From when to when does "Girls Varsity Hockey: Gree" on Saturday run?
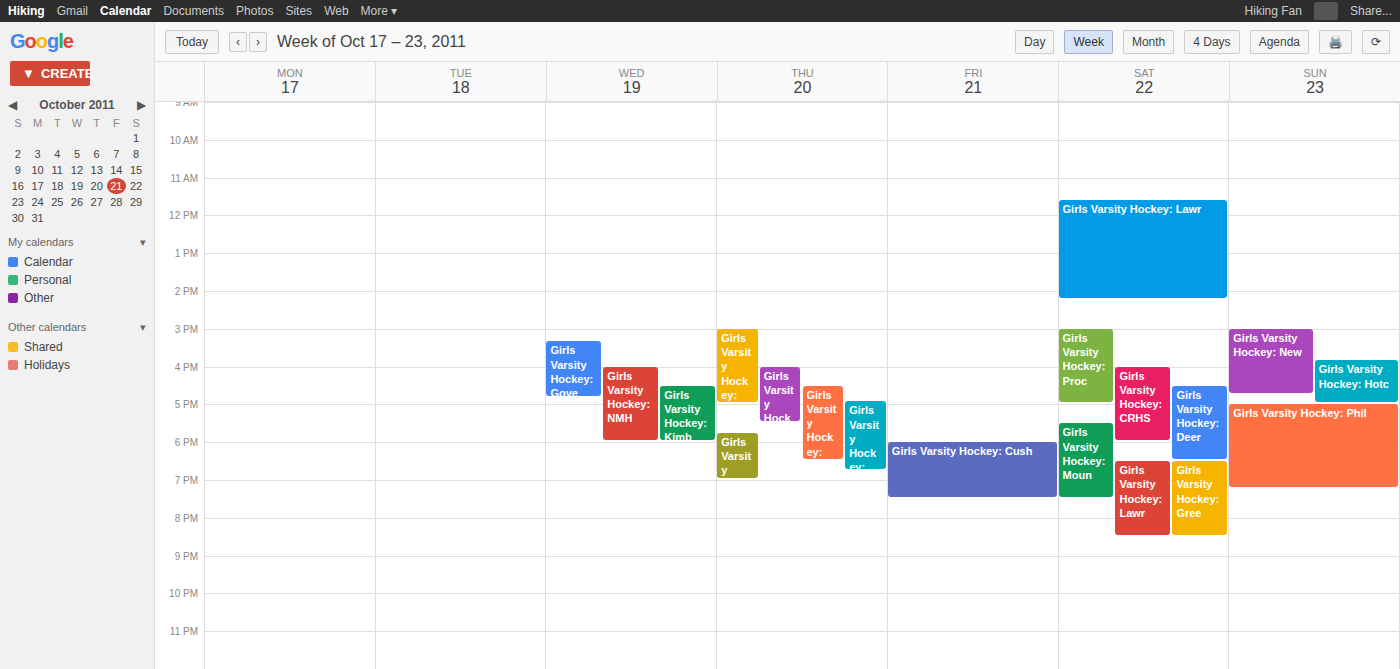
6:30 PM to 8:30 PM